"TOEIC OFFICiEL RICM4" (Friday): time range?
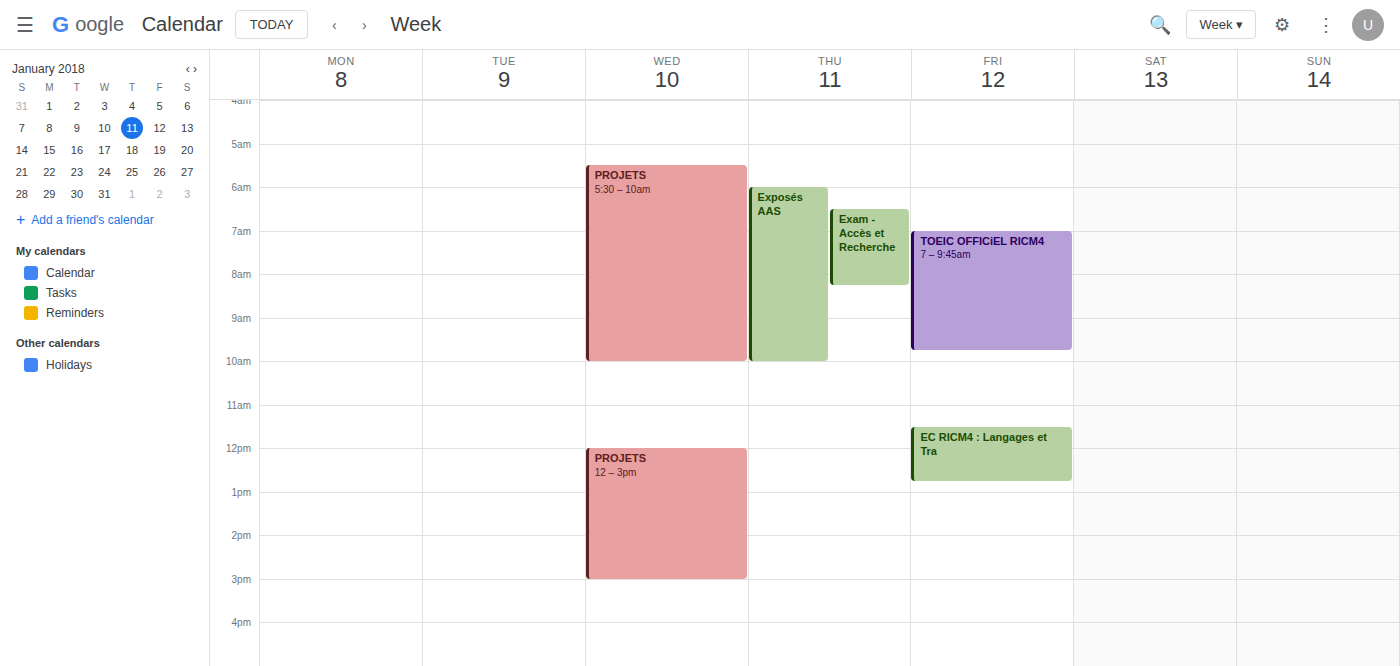
7:00 AM to 9:45 AM